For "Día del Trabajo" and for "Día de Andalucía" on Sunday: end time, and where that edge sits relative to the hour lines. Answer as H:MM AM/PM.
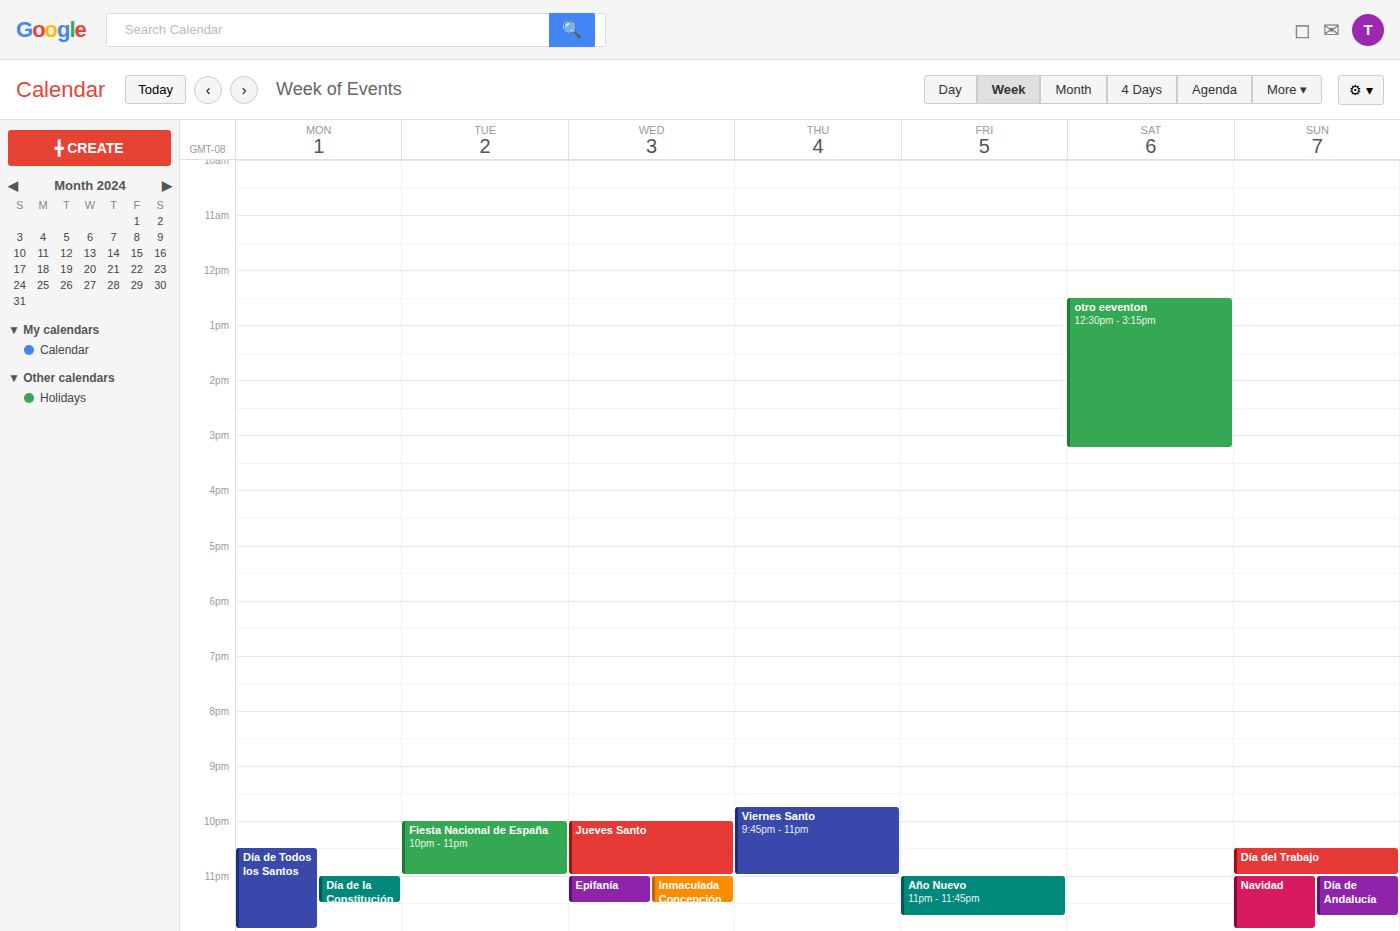
"Día del Trabajo": 11:00 PM, exactly on the 11 PM line. "Día de Andalucía": 11:45 PM, neither: three quarters of the way from the 11 PM line to the 12 AM line.